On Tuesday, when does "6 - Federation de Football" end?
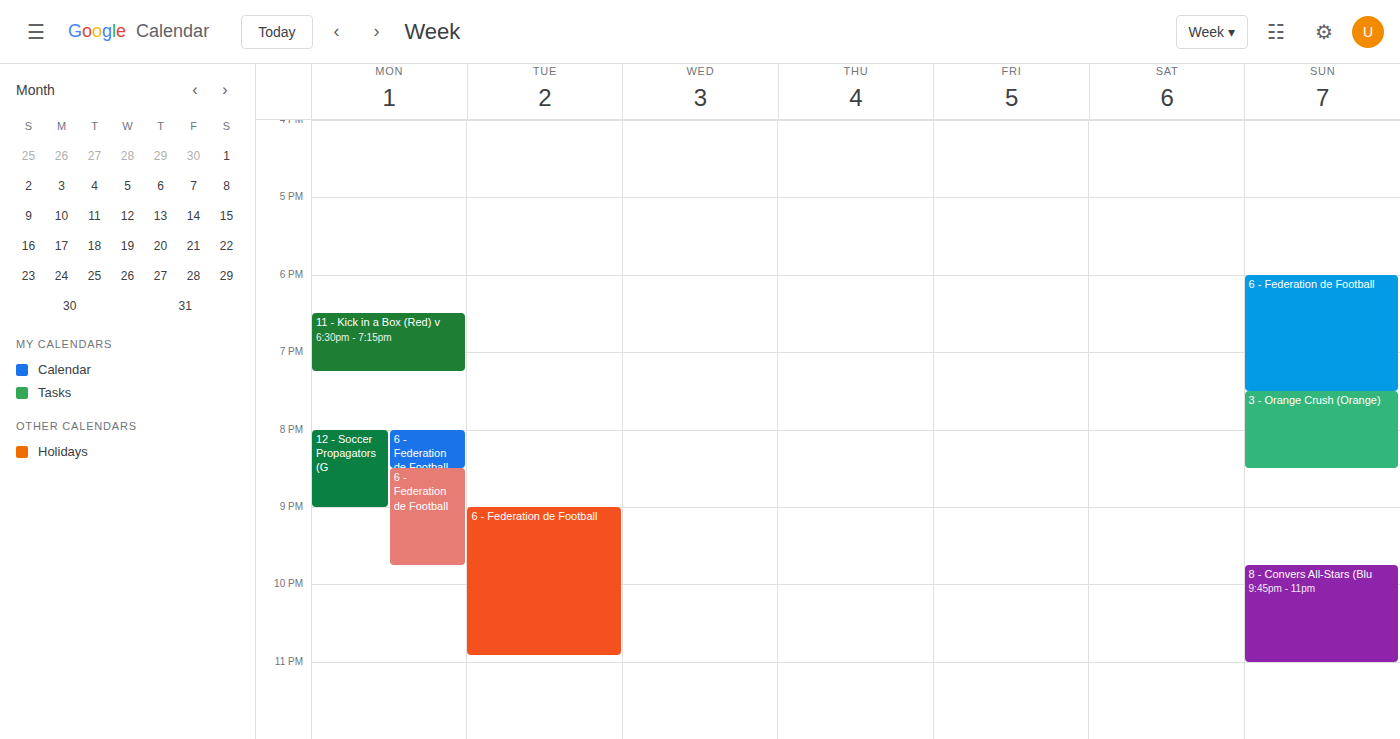
10:55 PM